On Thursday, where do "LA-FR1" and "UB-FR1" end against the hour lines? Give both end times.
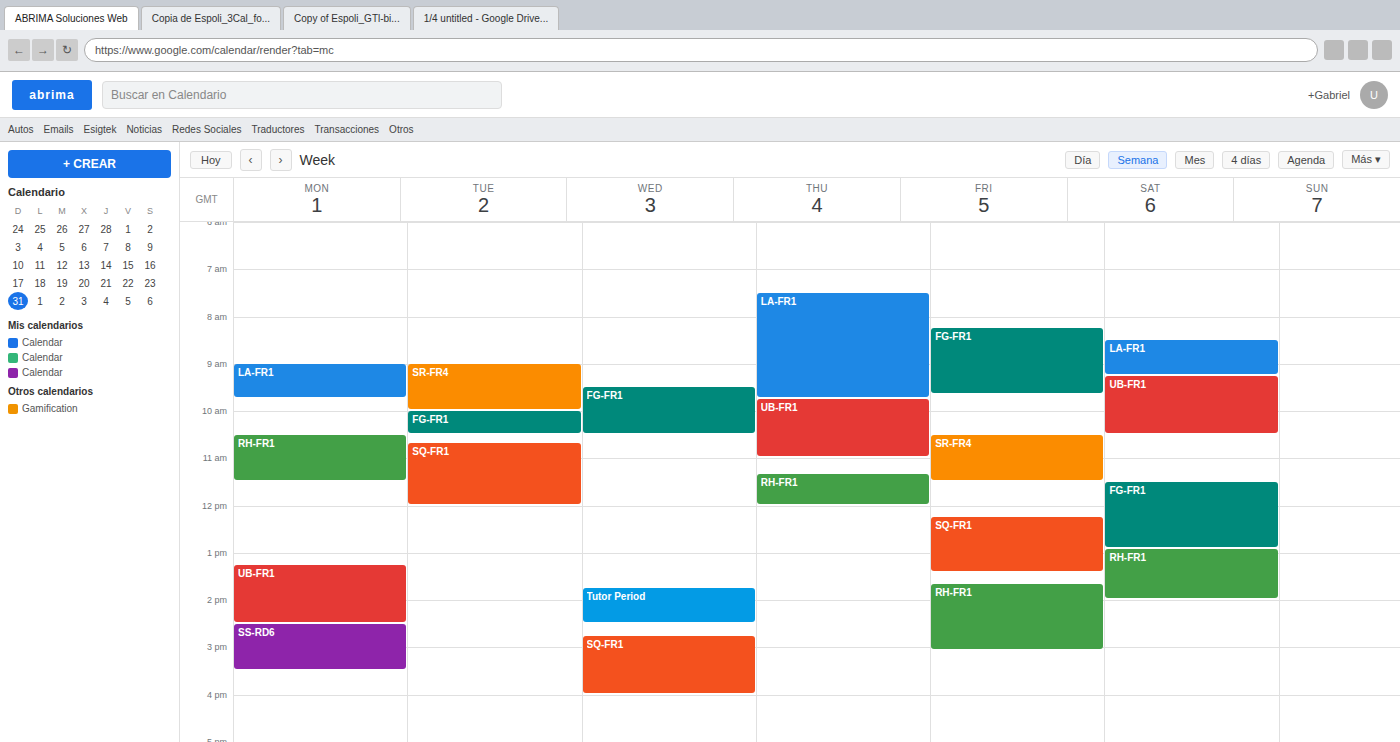
"LA-FR1": 9:45 AM, neither: three quarters of the way from the 9 AM line to the 10 AM line. "UB-FR1": 11:00 AM, exactly on the 11 AM line.